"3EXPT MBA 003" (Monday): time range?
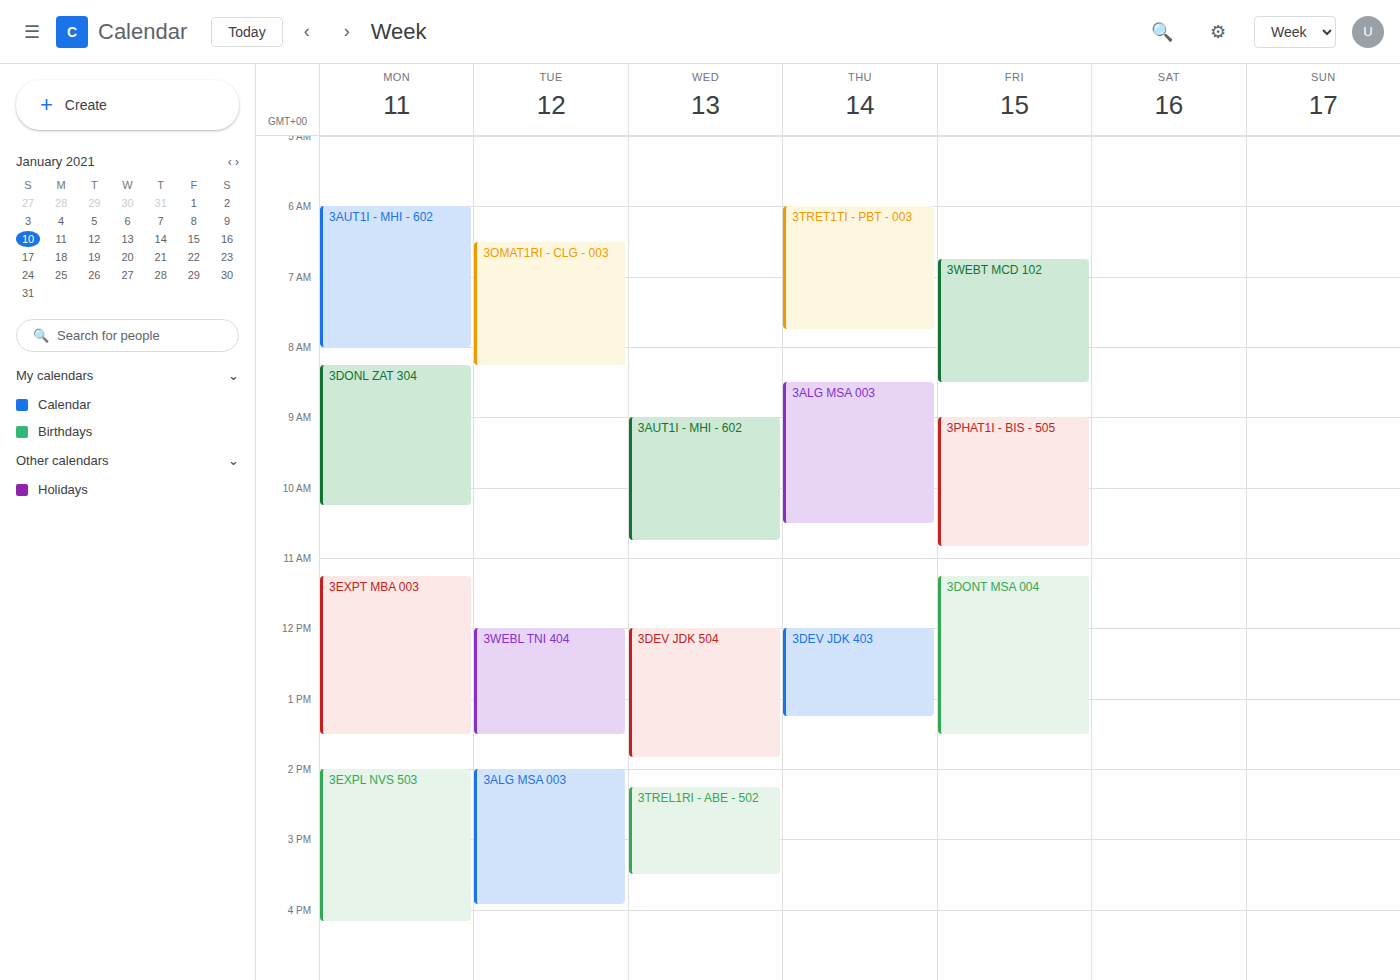
11:15 AM to 1:30 PM